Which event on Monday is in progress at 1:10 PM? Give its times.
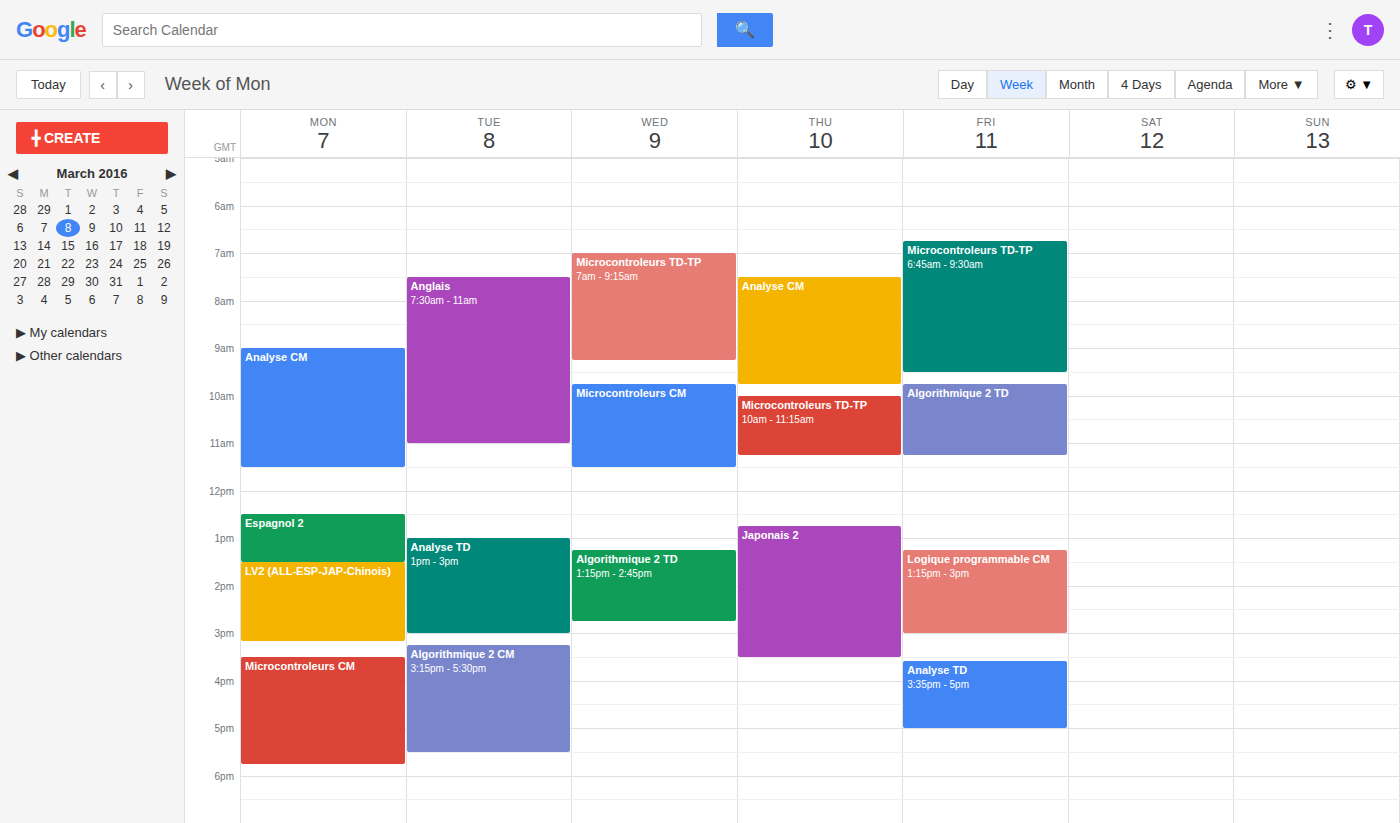
"Espagnol 2", 12:30 PM to 1:30 PM